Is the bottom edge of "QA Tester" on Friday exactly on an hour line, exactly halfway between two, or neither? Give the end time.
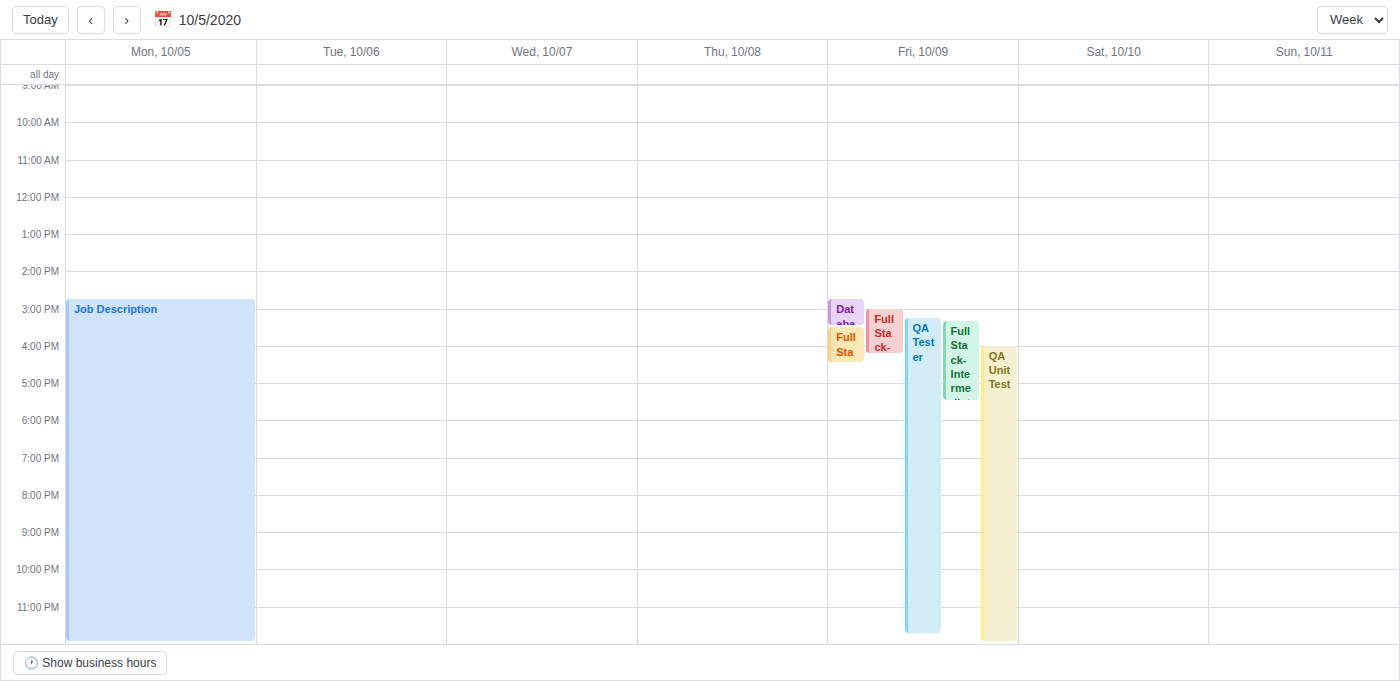
11:45 PM -- neither: three quarters of the way from the 11 PM line to the 12 AM line.